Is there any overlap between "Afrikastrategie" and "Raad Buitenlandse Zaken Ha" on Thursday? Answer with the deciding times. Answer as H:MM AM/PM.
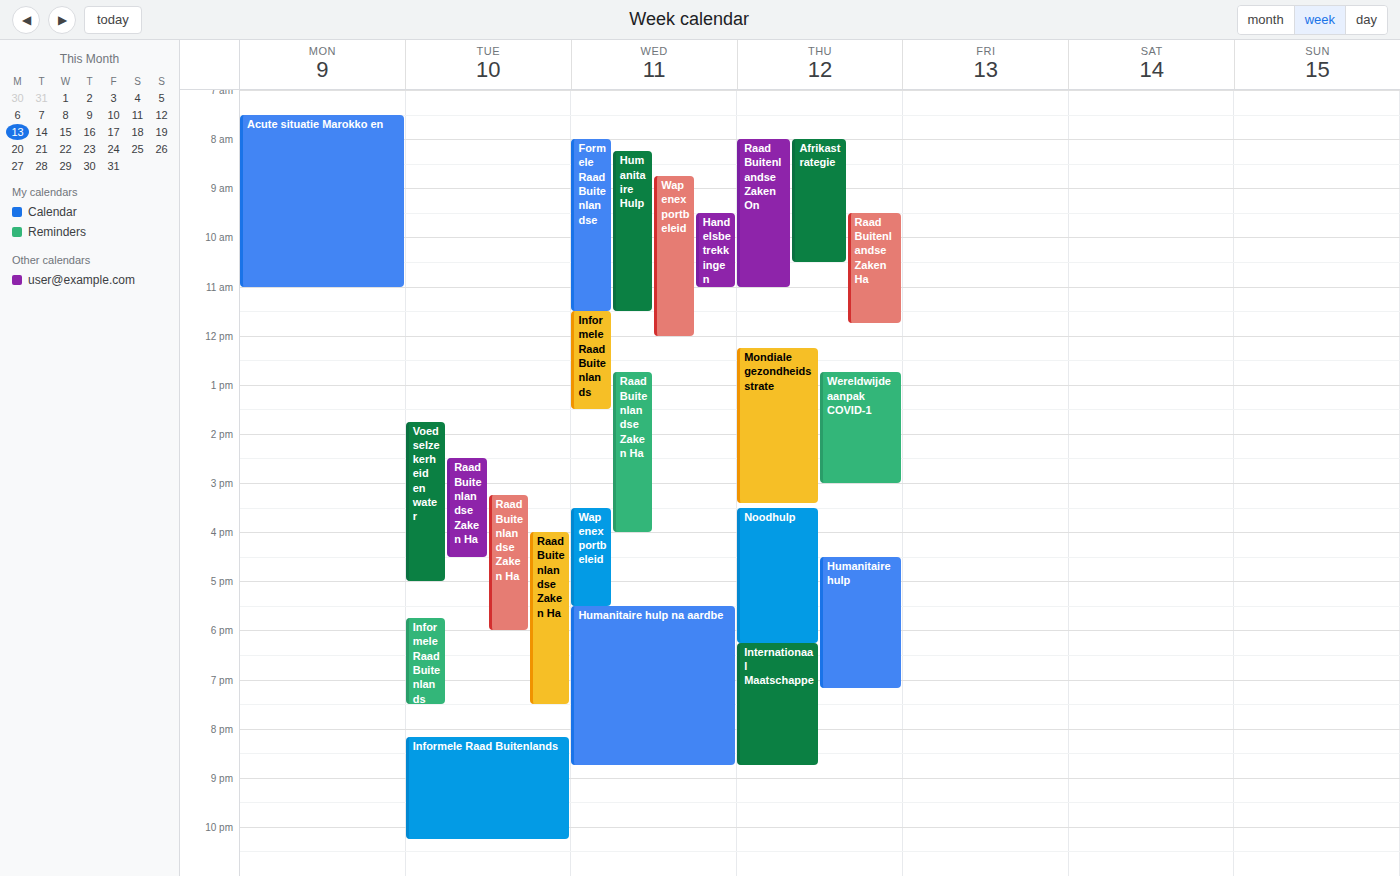
"Raad Buitenlandse Zaken Ha" starts at 9:30 AM, before "Afrikastrategie" ends at 10:30 AM -- they overlap.